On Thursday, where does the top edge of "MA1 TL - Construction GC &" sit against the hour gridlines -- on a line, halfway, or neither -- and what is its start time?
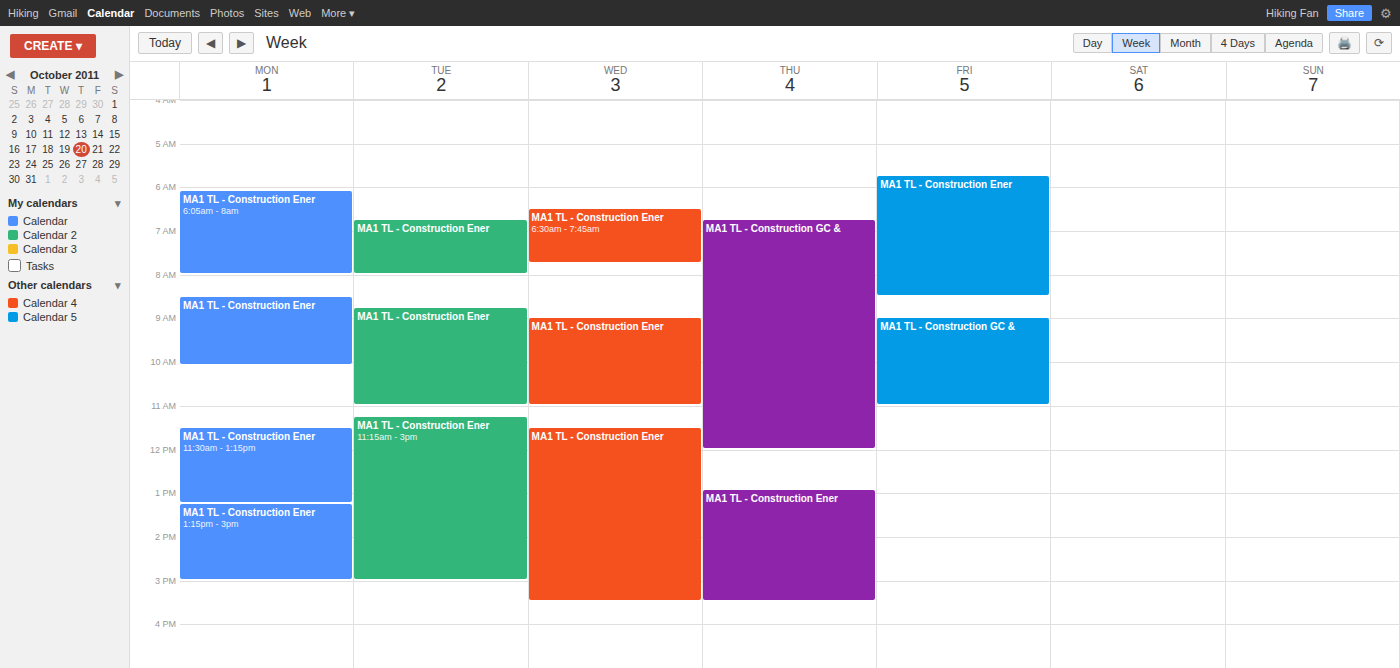
6:45 AM -- neither: three quarters of the way from the 6 AM line to the 7 AM line.